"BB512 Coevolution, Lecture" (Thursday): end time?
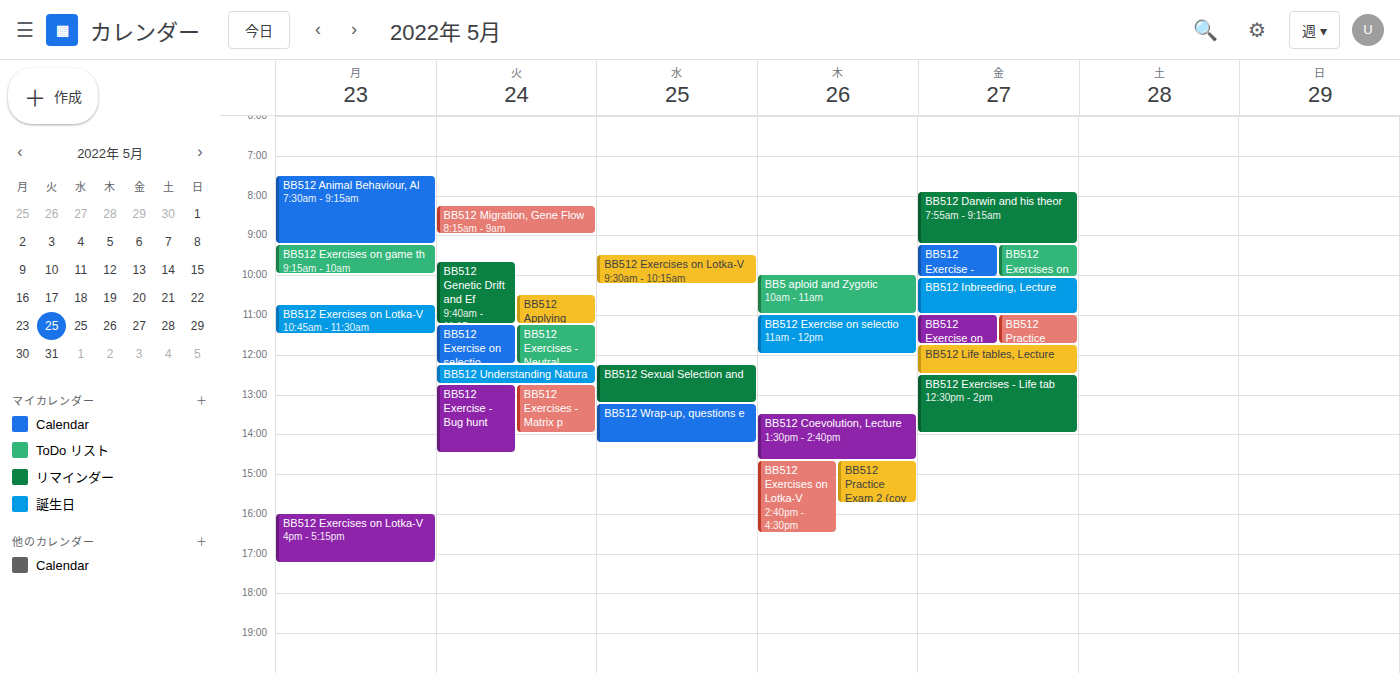
2:40 PM